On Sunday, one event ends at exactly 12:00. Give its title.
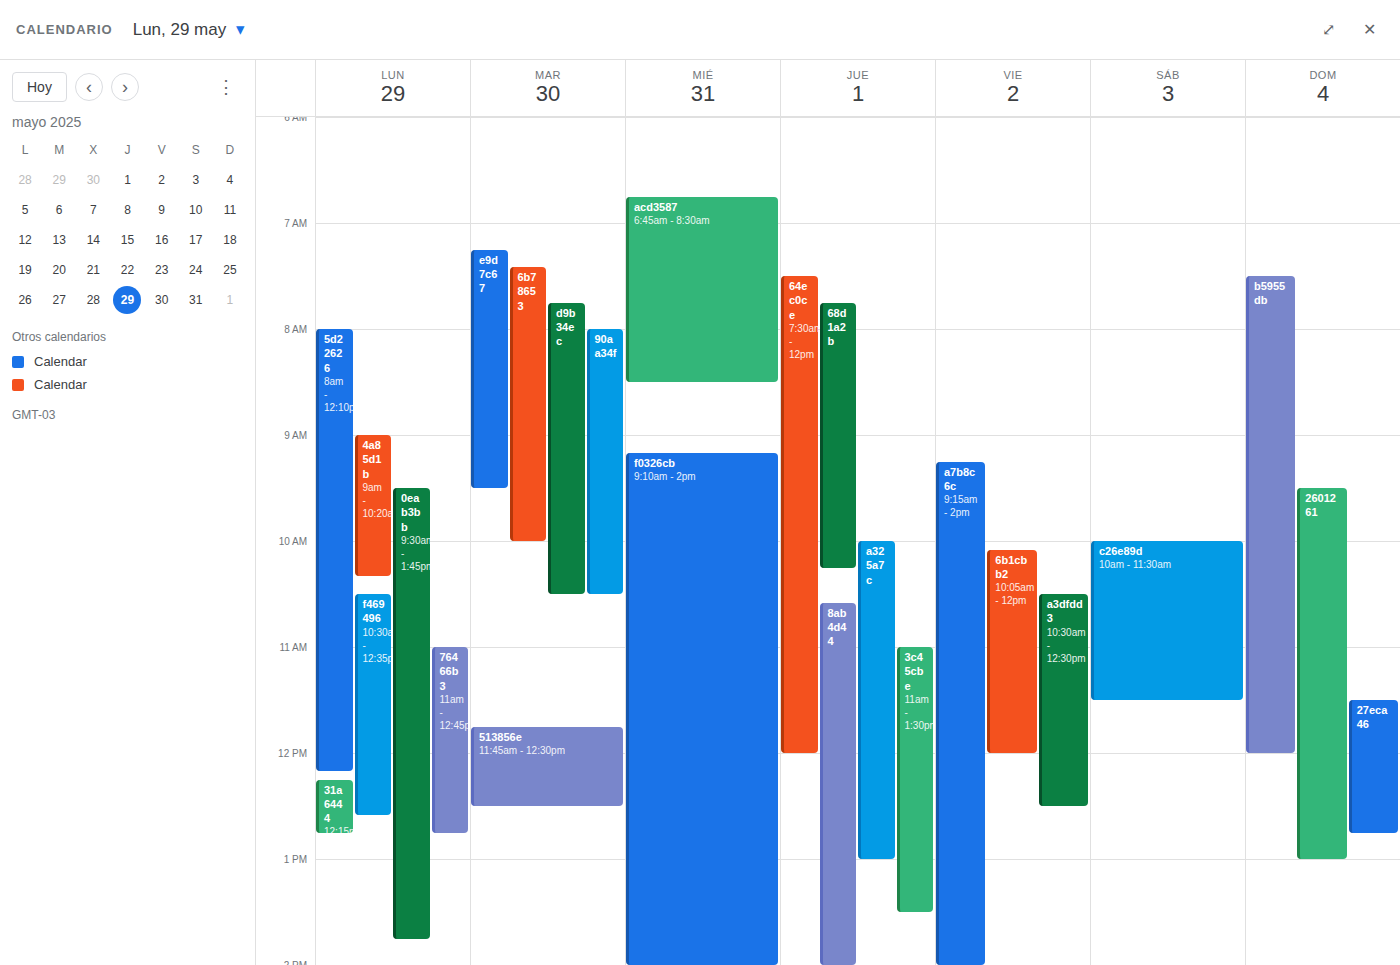
"b5955db"